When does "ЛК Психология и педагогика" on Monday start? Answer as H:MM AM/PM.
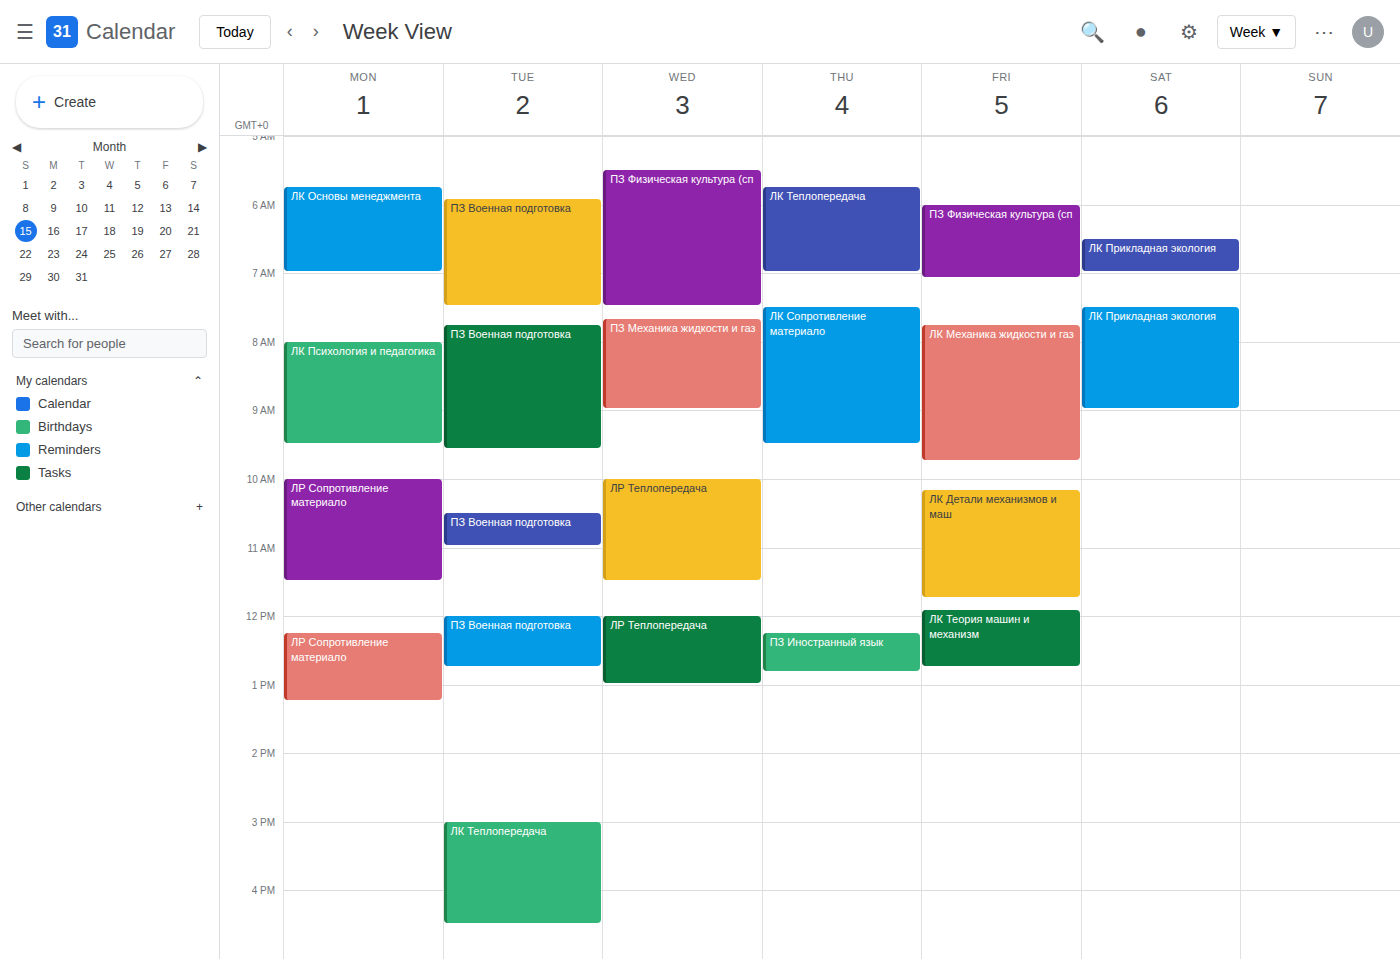
8:00 AM